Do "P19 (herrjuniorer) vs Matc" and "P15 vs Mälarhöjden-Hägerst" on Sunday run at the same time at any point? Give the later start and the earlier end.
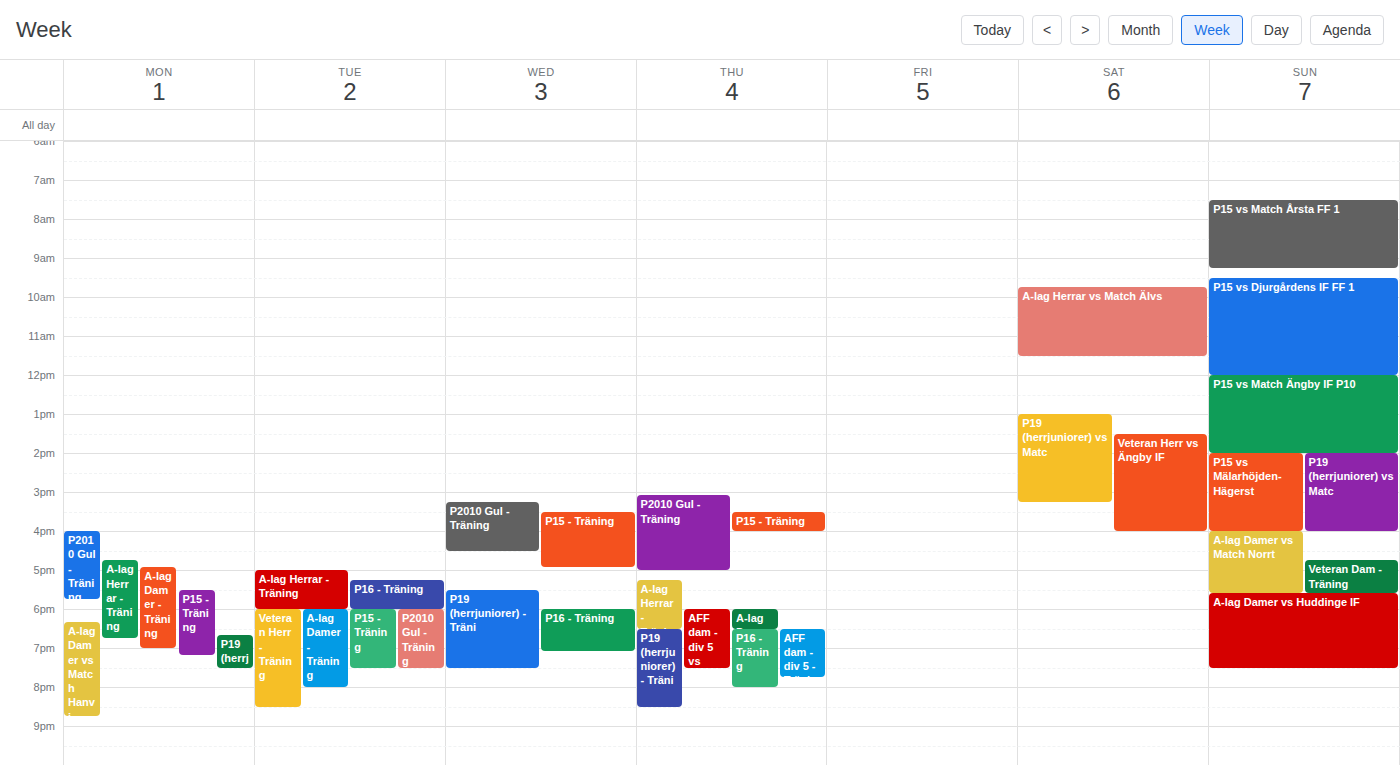
"P15 vs Mälarhöjden-Hägerst" runs 2:00 PM to 4:00 PM, inside "P19 (herrjuniorer) vs Matc" -- they overlap.